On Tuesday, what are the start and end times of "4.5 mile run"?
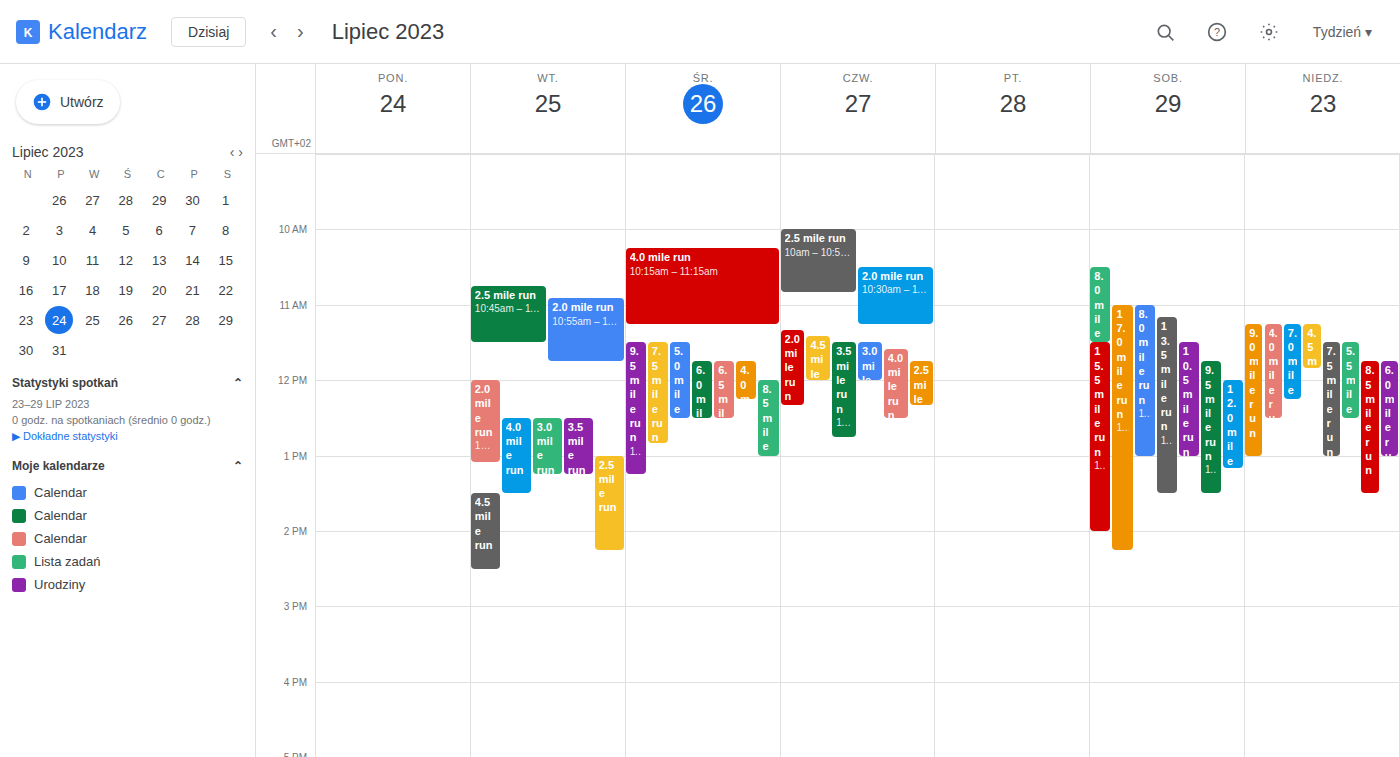
1:30 PM to 2:30 PM